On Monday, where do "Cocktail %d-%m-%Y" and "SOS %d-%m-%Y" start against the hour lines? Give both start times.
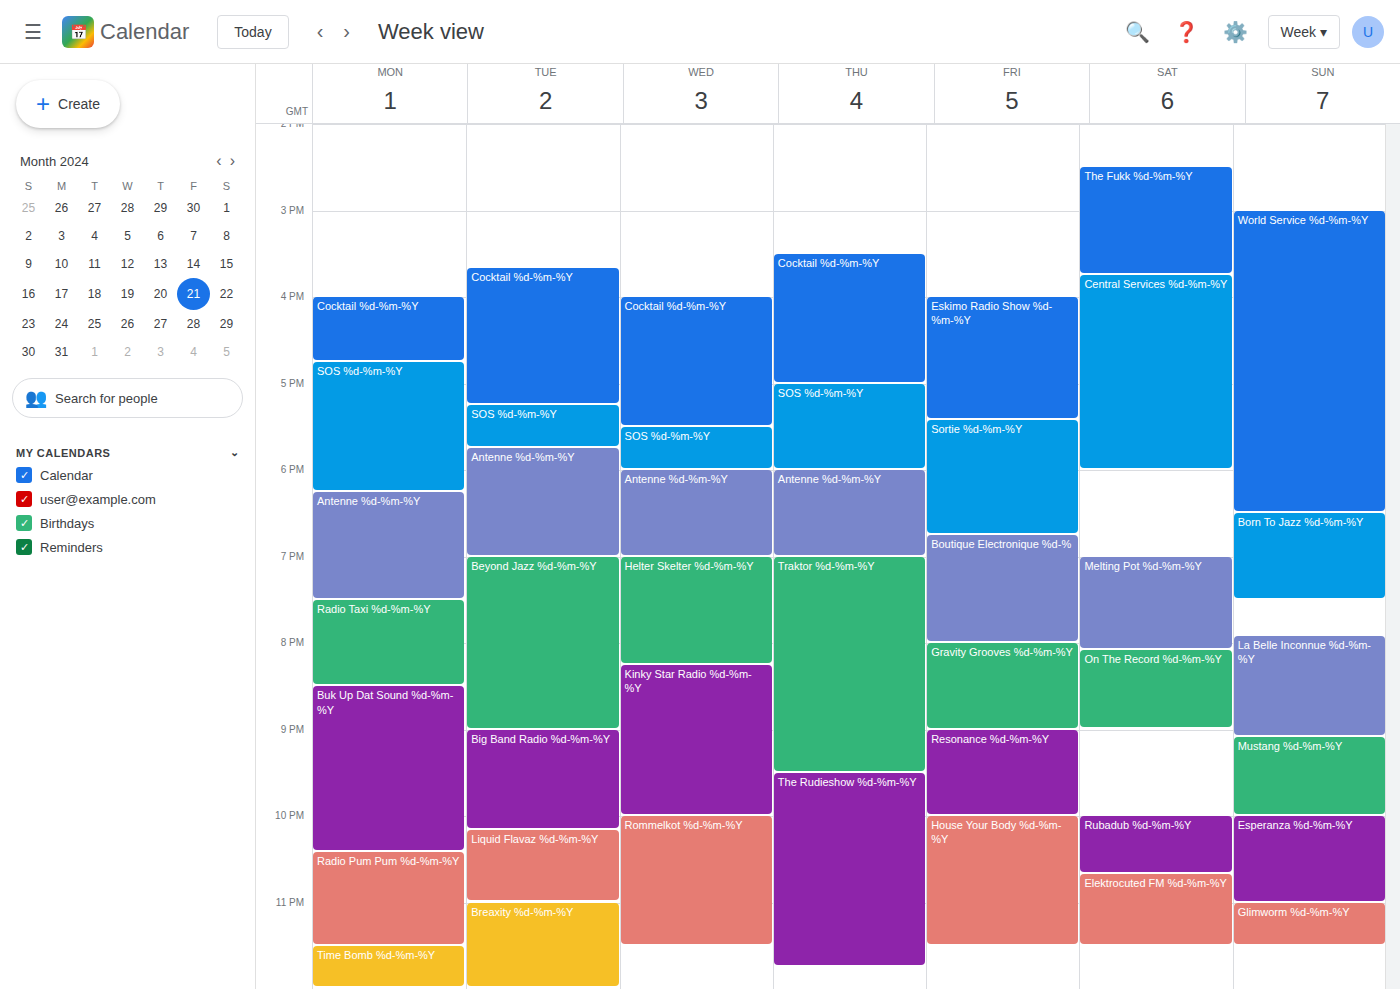
"Cocktail %d-%m-%Y": 4:00 PM, exactly on the 4 PM line. "SOS %d-%m-%Y": 4:45 PM, neither: three quarters of the way from the 4 PM line to the 5 PM line.